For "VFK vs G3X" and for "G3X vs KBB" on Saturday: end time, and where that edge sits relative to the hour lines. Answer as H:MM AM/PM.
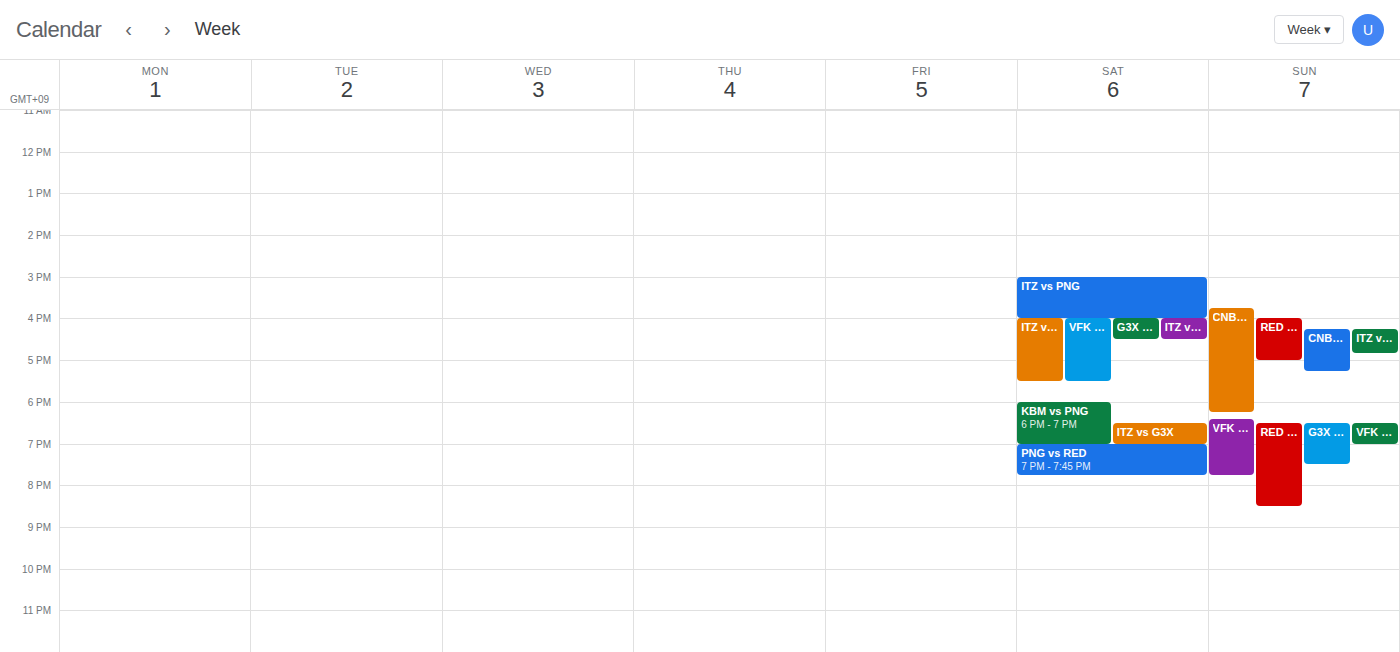
"VFK vs G3X": 5:30 PM, halfway between the 5 PM and 6 PM lines. "G3X vs KBB": 4:30 PM, halfway between the 4 PM and 5 PM lines.